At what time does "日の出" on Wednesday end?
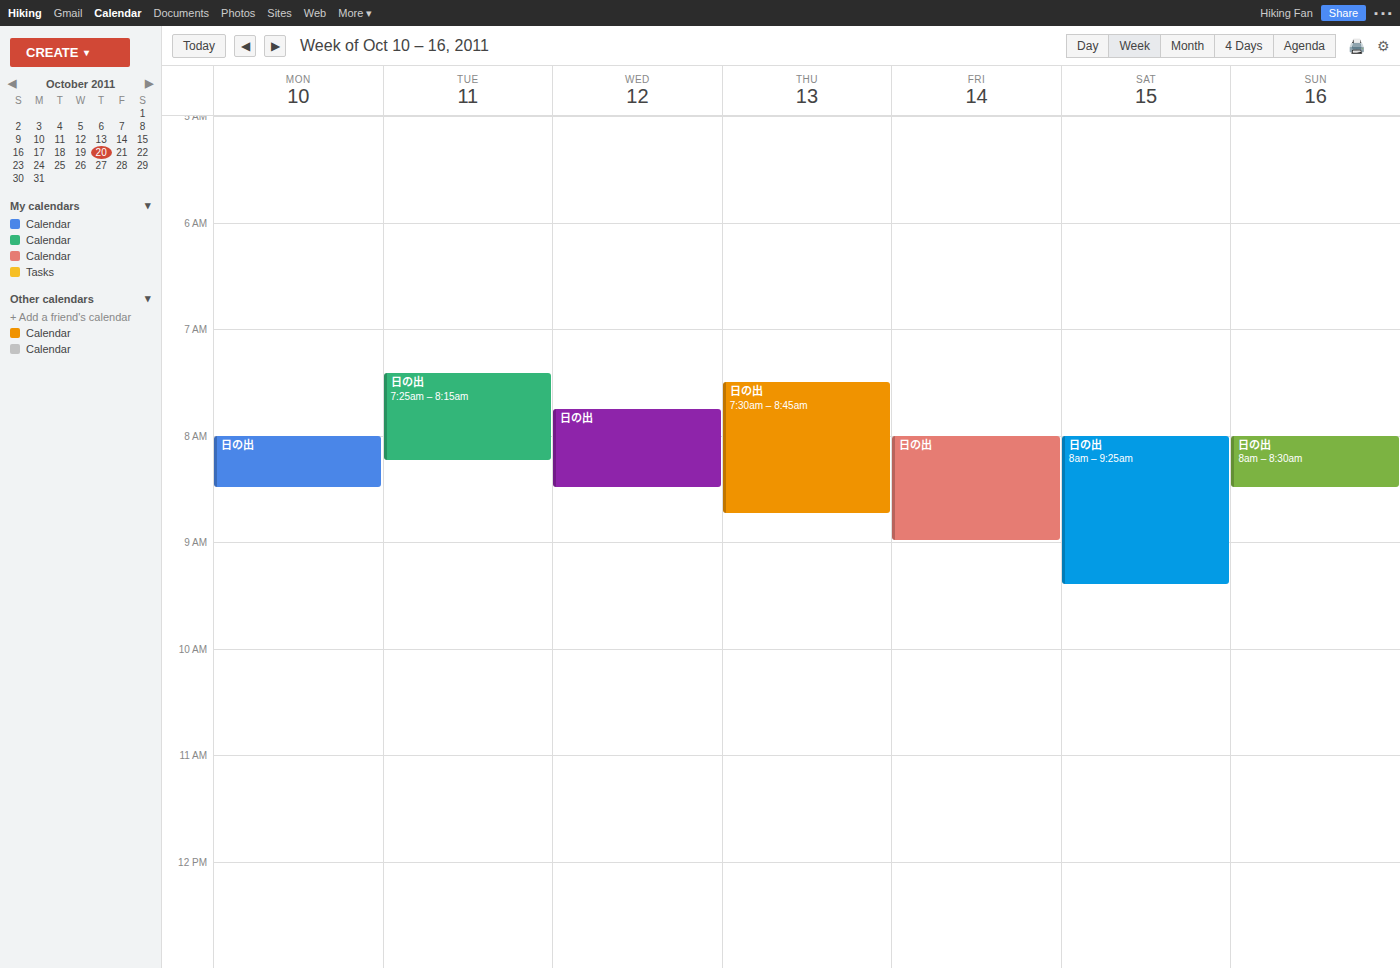
08:30